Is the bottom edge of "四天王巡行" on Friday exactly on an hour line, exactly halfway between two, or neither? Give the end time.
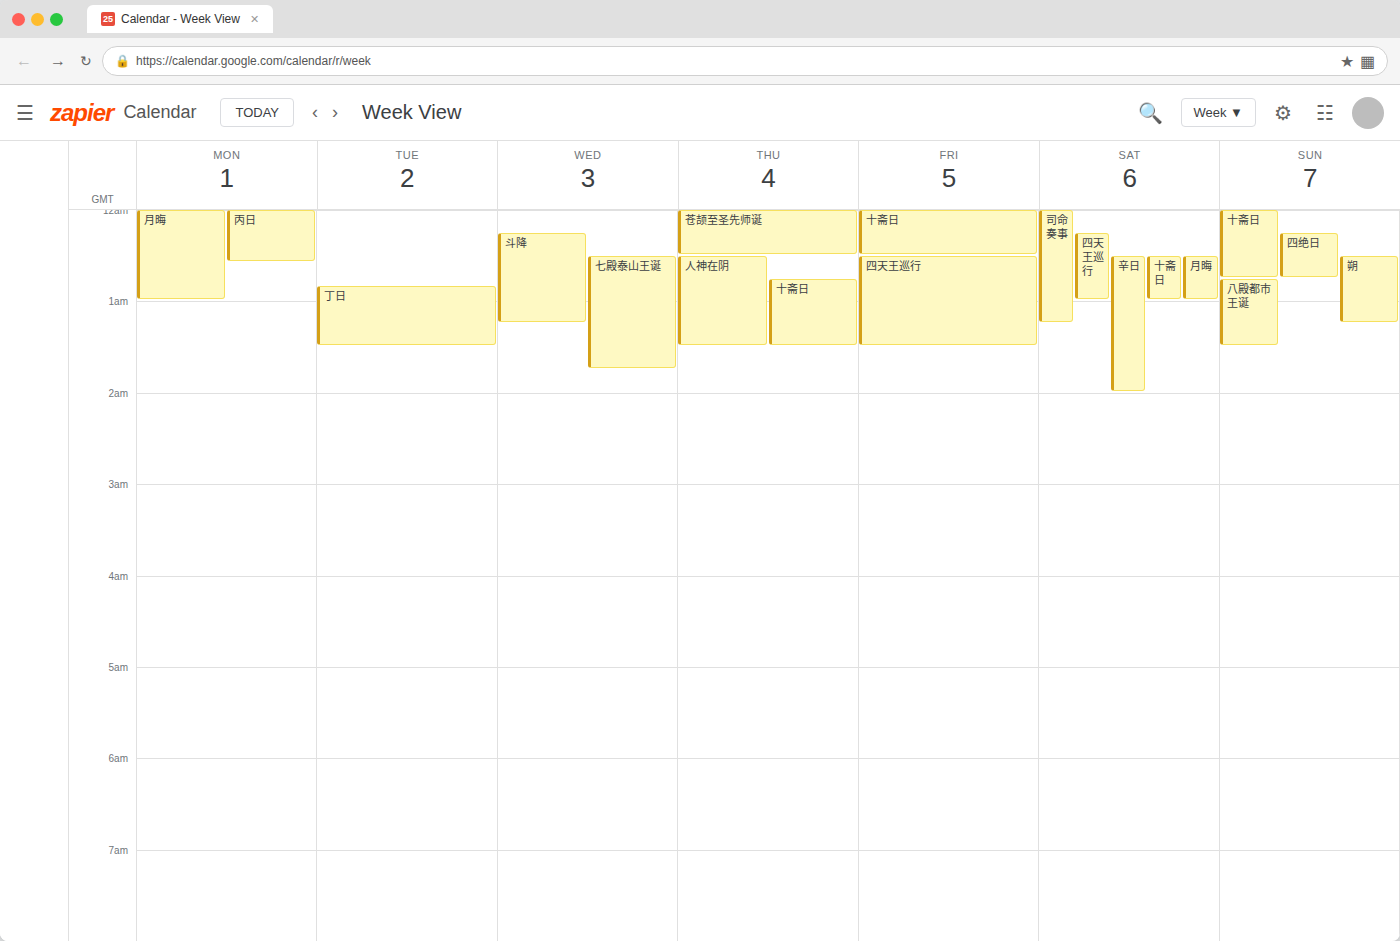
01:30 -- halfway between the 01:00 and 02:00 lines.